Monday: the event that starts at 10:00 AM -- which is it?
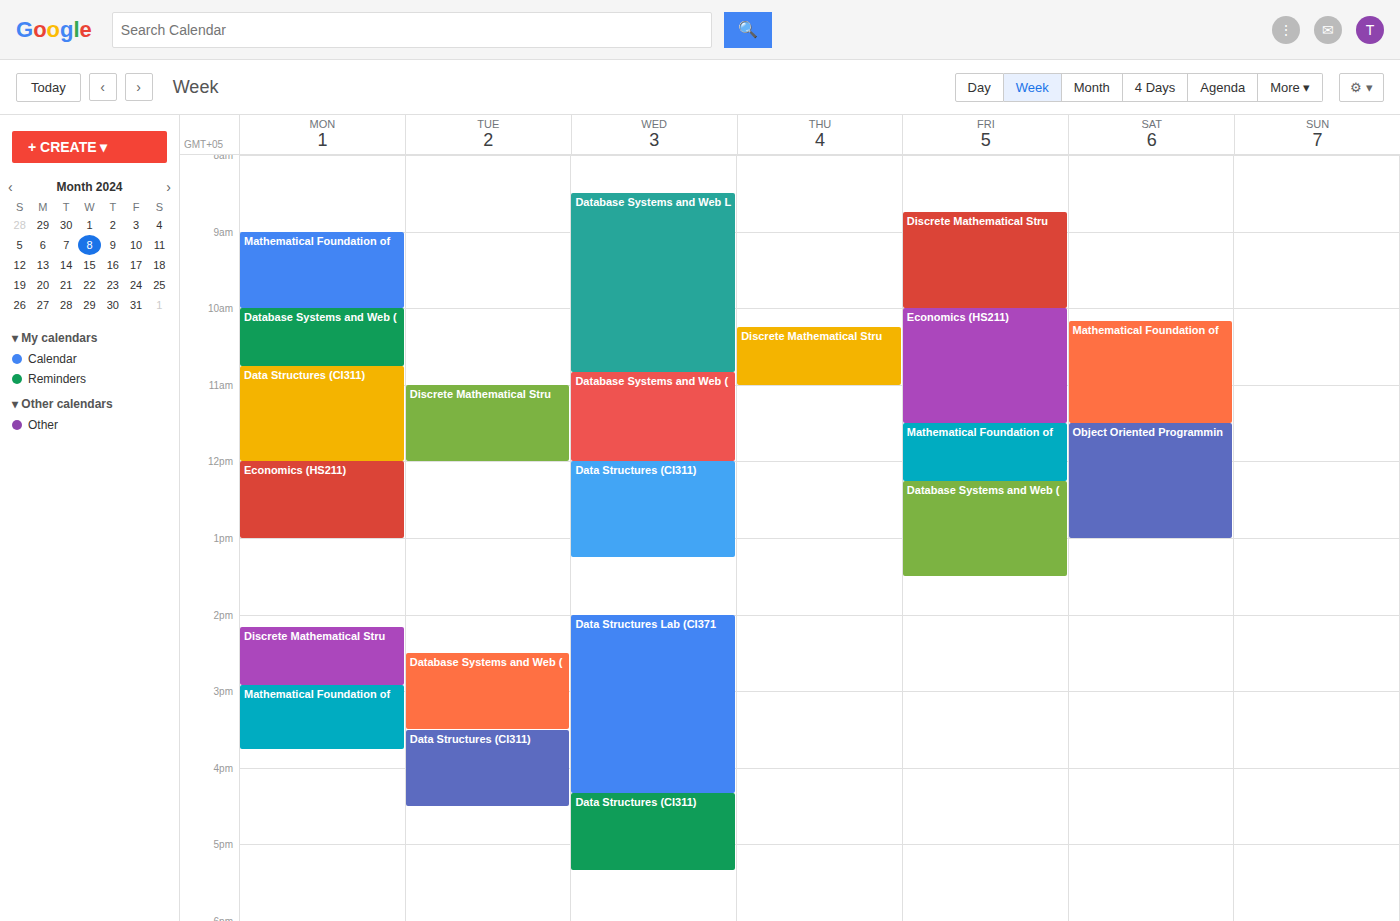
"Database Systems and Web ("